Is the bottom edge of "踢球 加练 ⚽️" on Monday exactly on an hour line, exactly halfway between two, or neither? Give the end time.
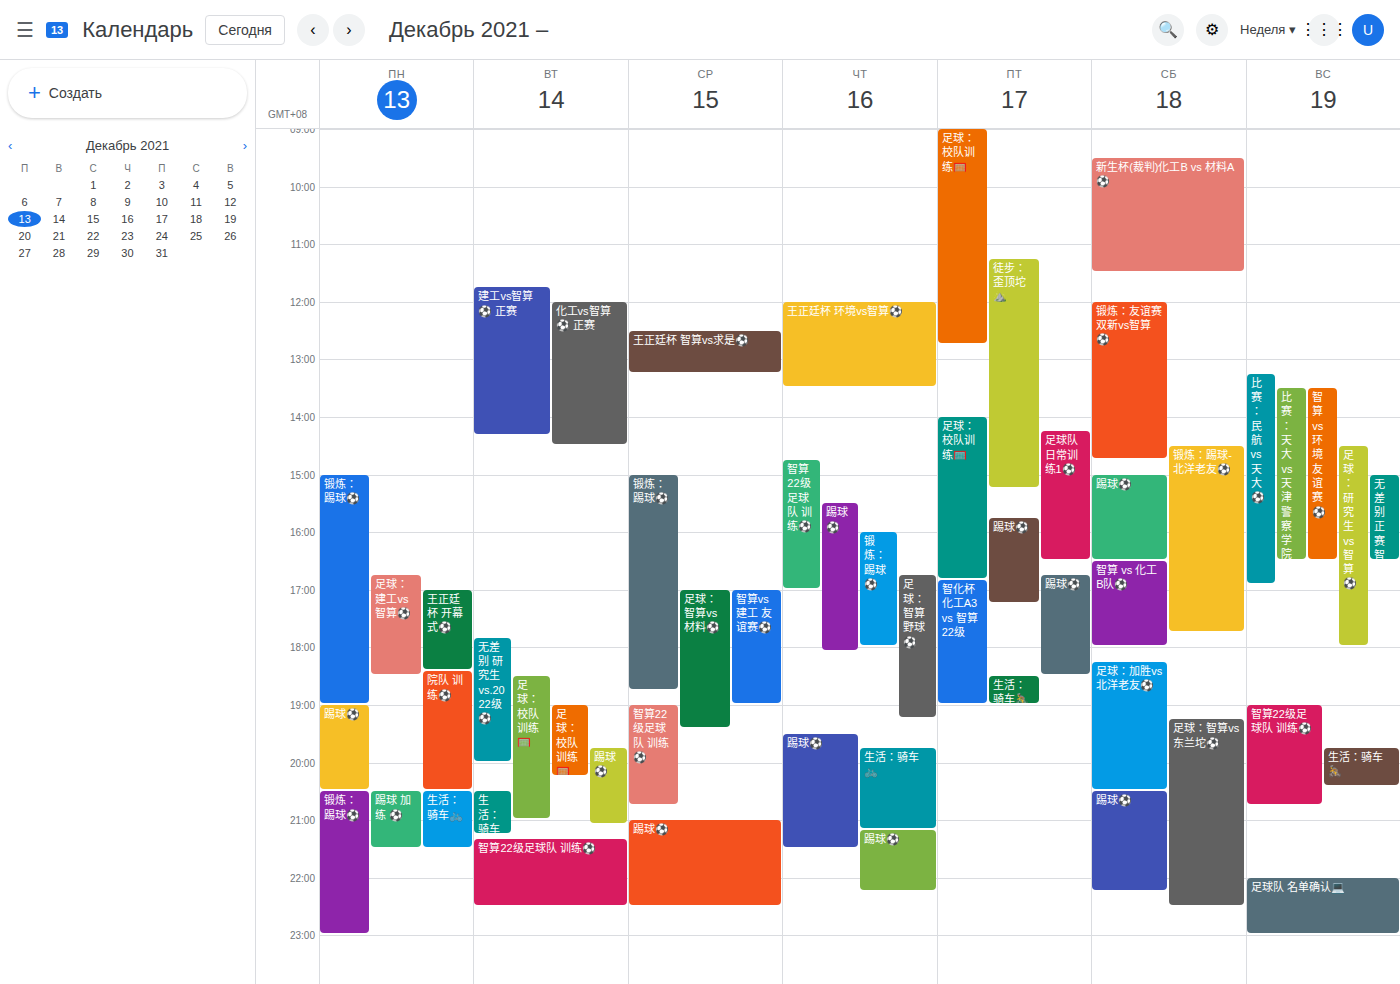
9:30 PM -- halfway between the 9 PM and 10 PM lines.